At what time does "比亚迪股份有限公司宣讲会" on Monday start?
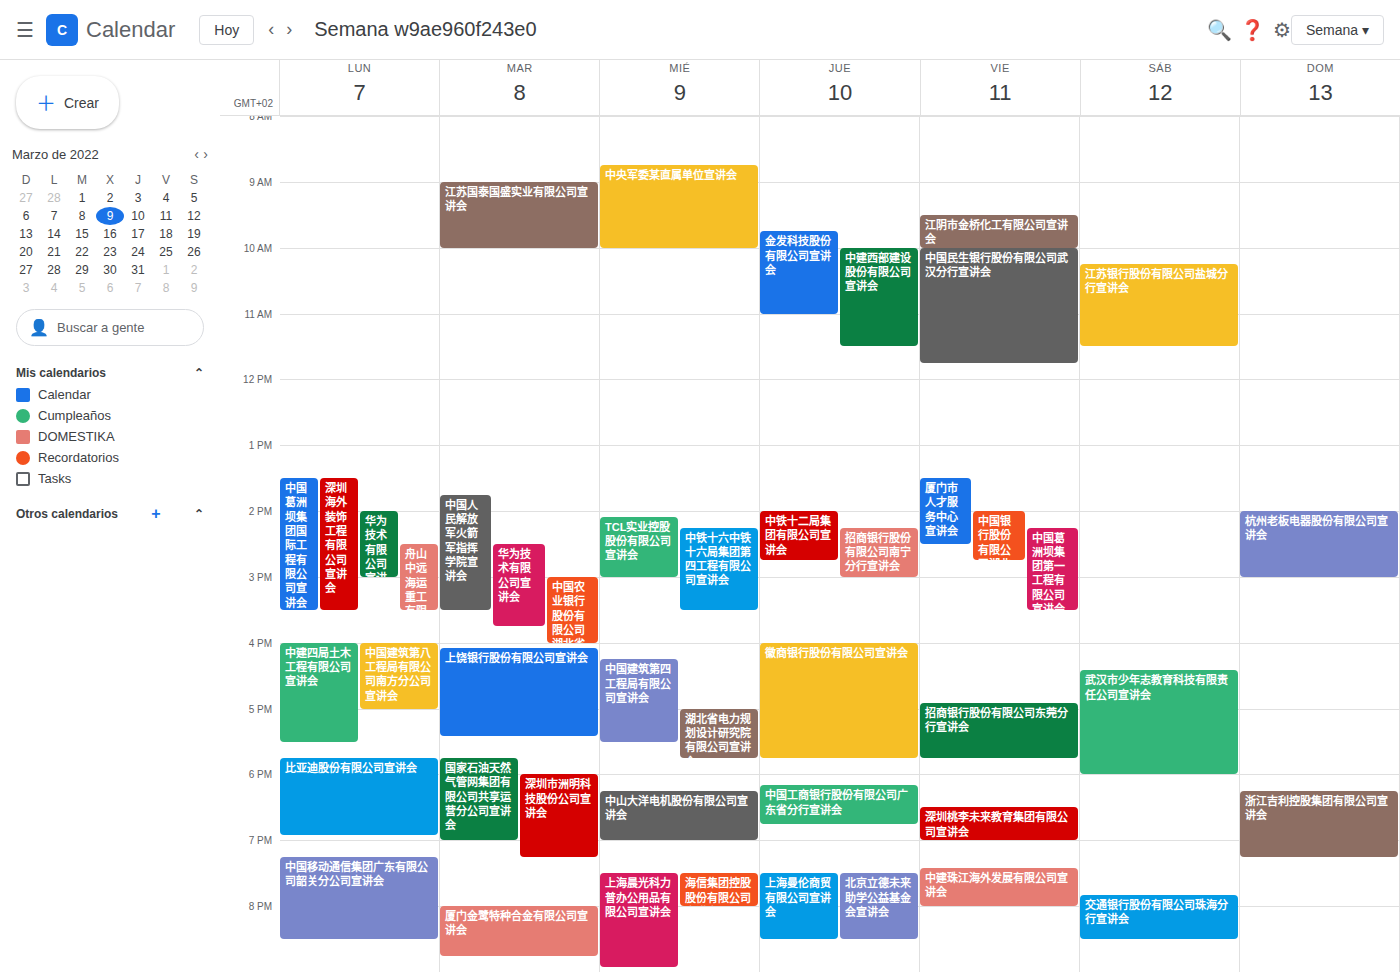
5:45 PM